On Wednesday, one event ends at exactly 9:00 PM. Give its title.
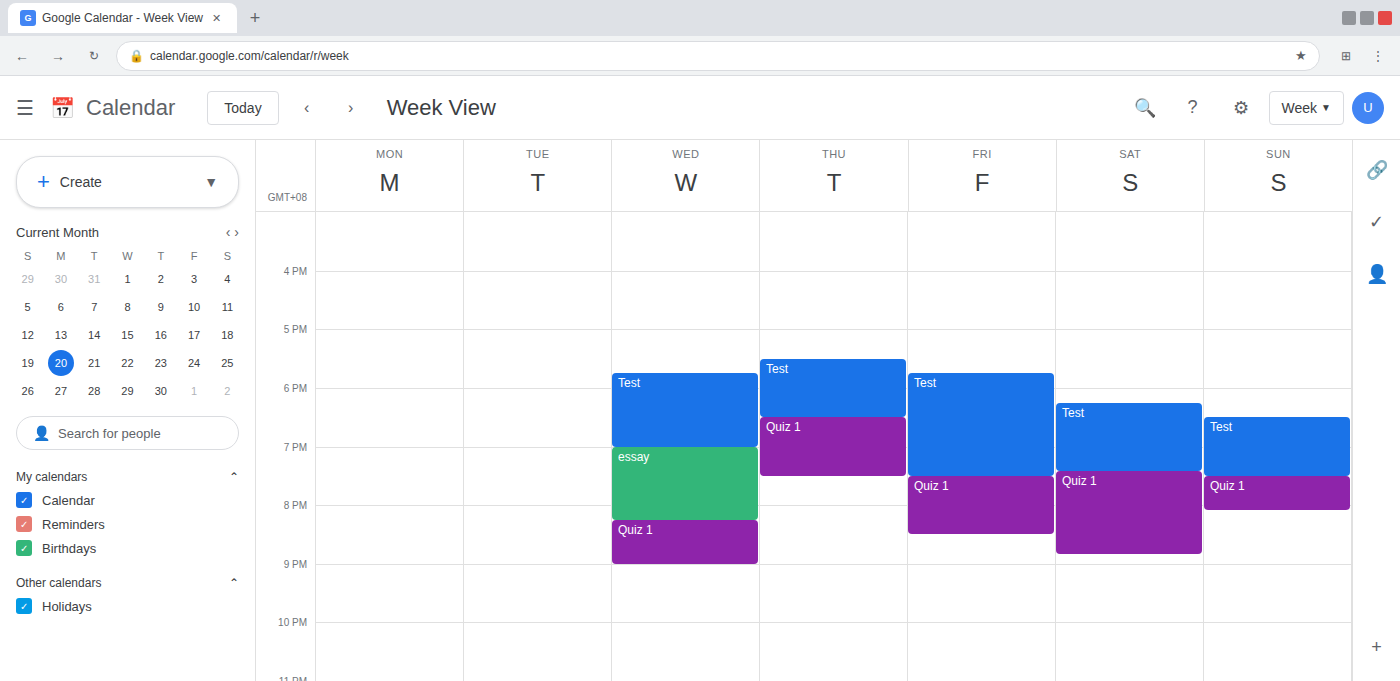
"Quiz 1"